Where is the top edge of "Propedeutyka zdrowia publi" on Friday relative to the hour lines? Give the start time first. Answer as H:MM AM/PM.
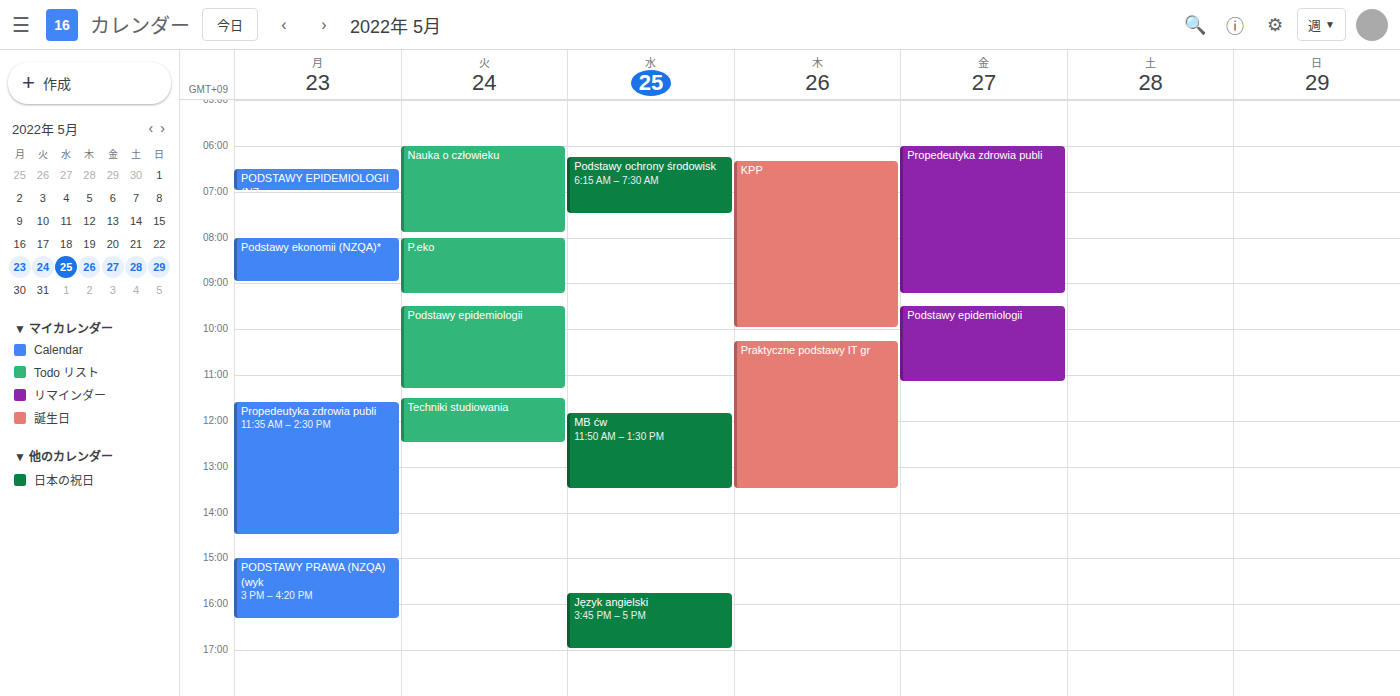
6:00 AM -- exactly on the 6 AM line.